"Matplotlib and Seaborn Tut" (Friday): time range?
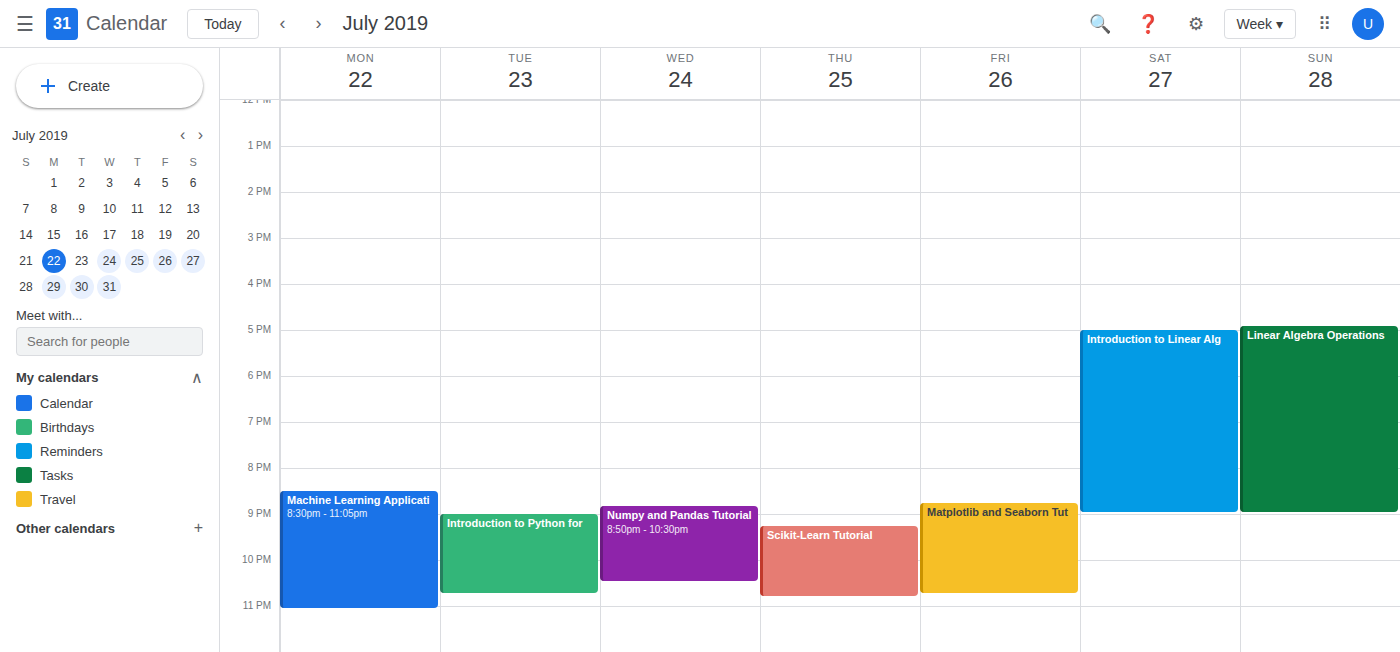
8:45 PM to 10:45 PM